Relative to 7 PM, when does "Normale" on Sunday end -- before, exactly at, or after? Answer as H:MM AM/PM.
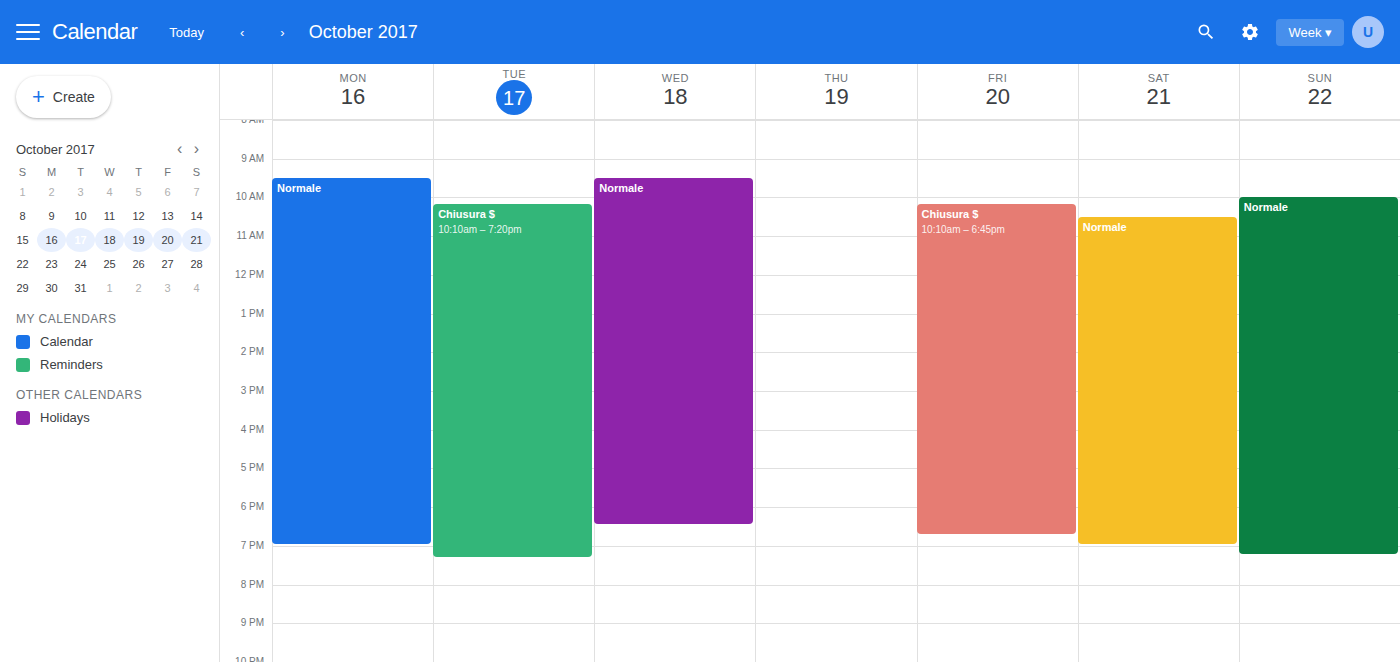
7:15 PM -- after 7 PM, 15 minutes below the 7 PM line.